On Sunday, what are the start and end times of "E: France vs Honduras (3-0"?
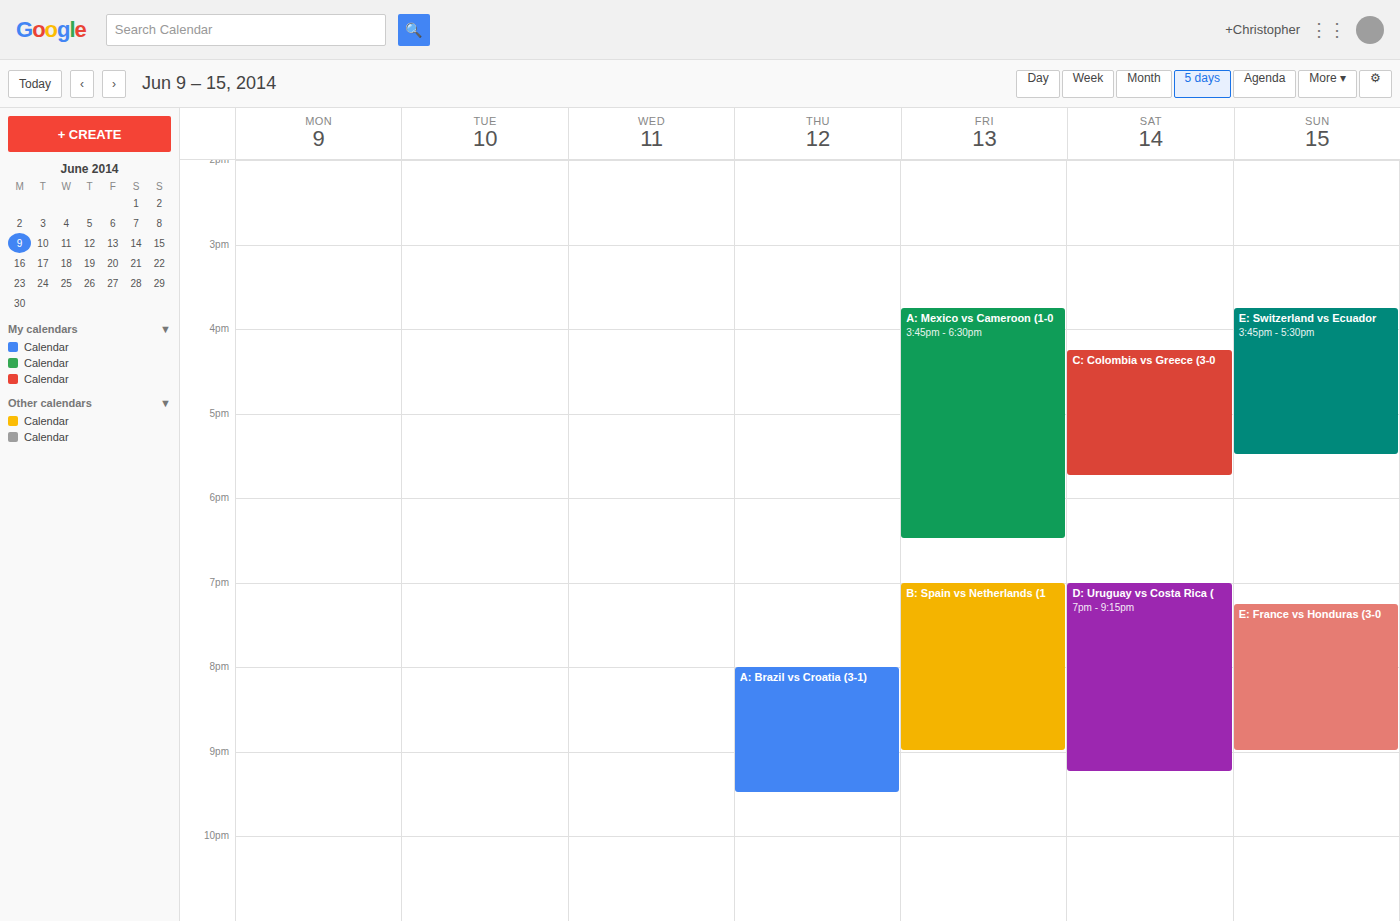
19:15 to 21:00